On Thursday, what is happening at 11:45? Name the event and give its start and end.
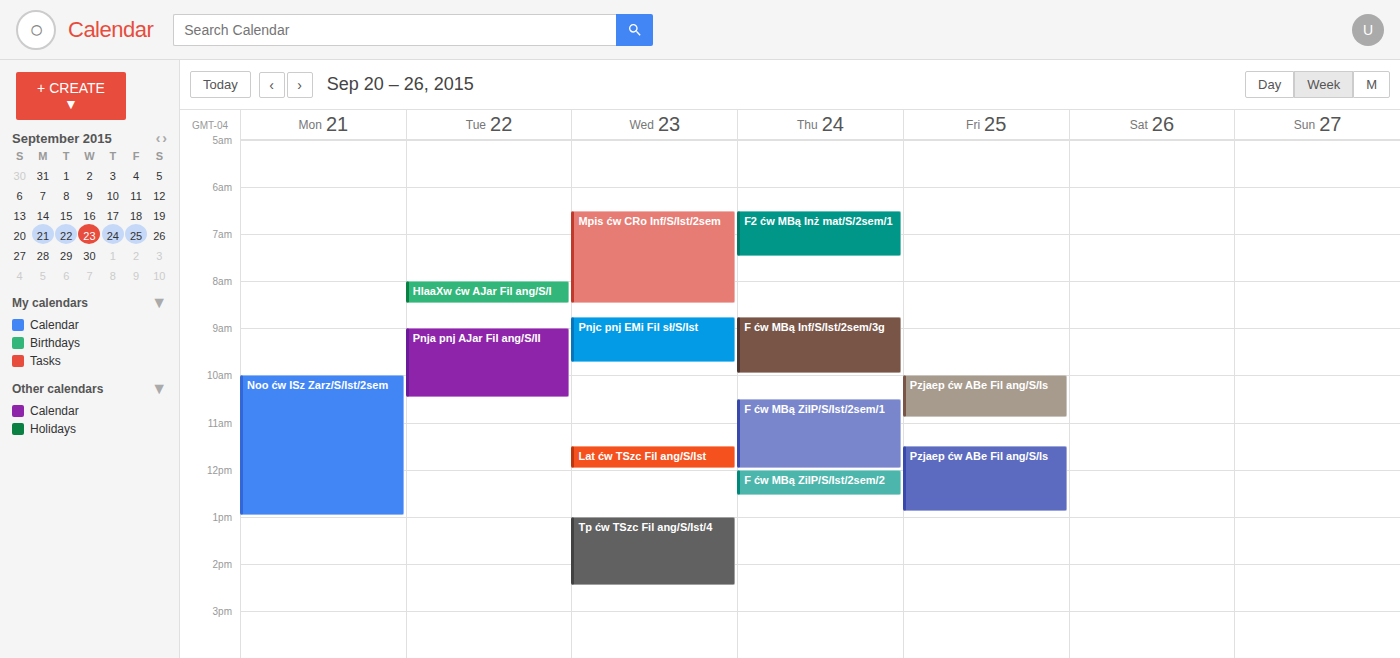
"F ćw MBą ZiIP/S/Ist/2sem/1", 10:30 to 12:00